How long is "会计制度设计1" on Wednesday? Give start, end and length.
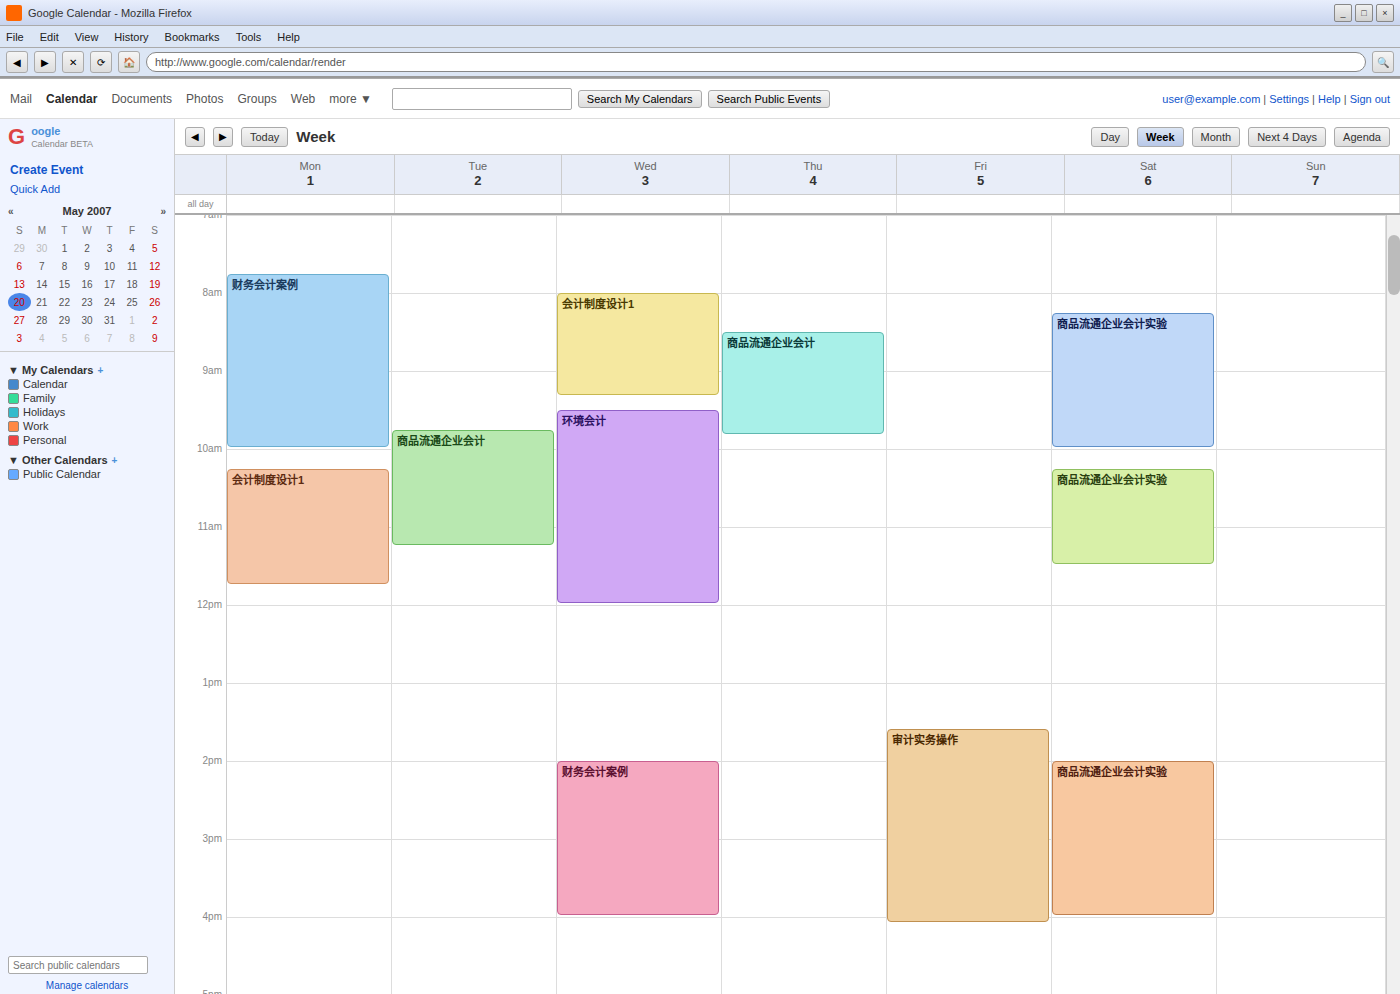
8:00 AM to 9:20 AM, 1 hour 20 minutes